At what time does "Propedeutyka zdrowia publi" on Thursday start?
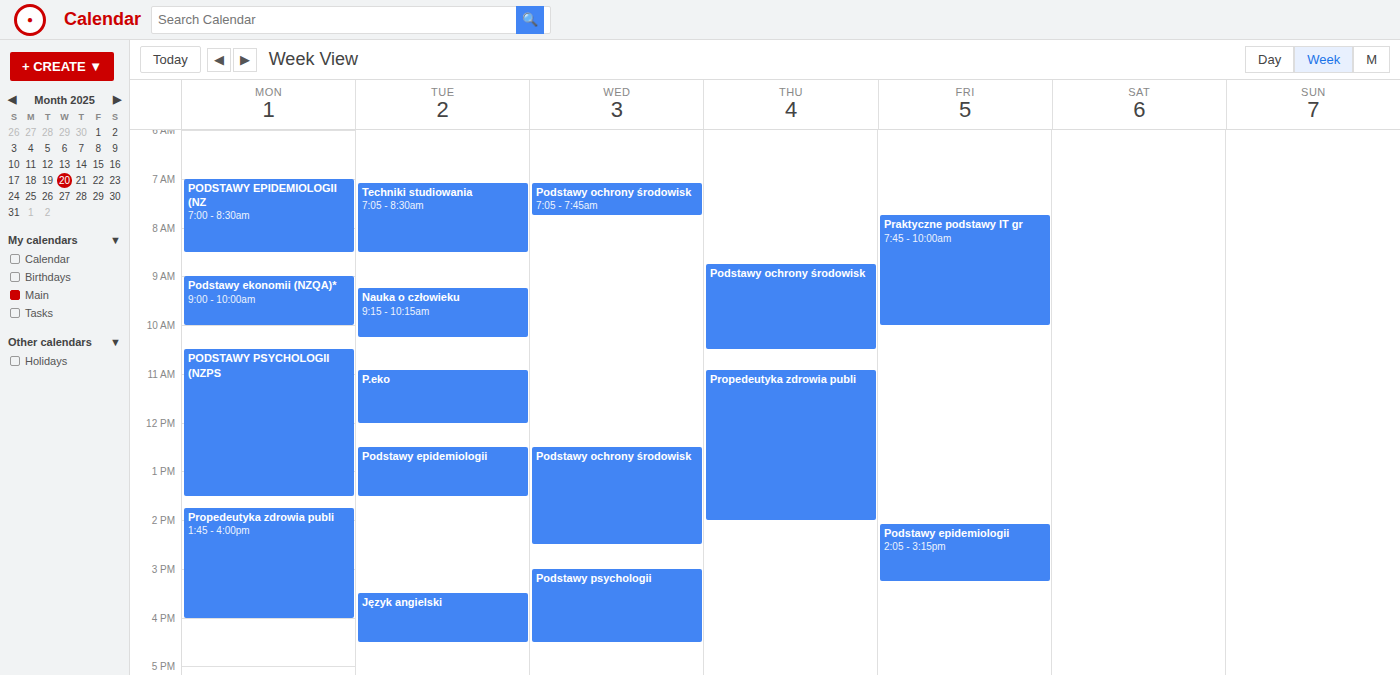
10:55 AM